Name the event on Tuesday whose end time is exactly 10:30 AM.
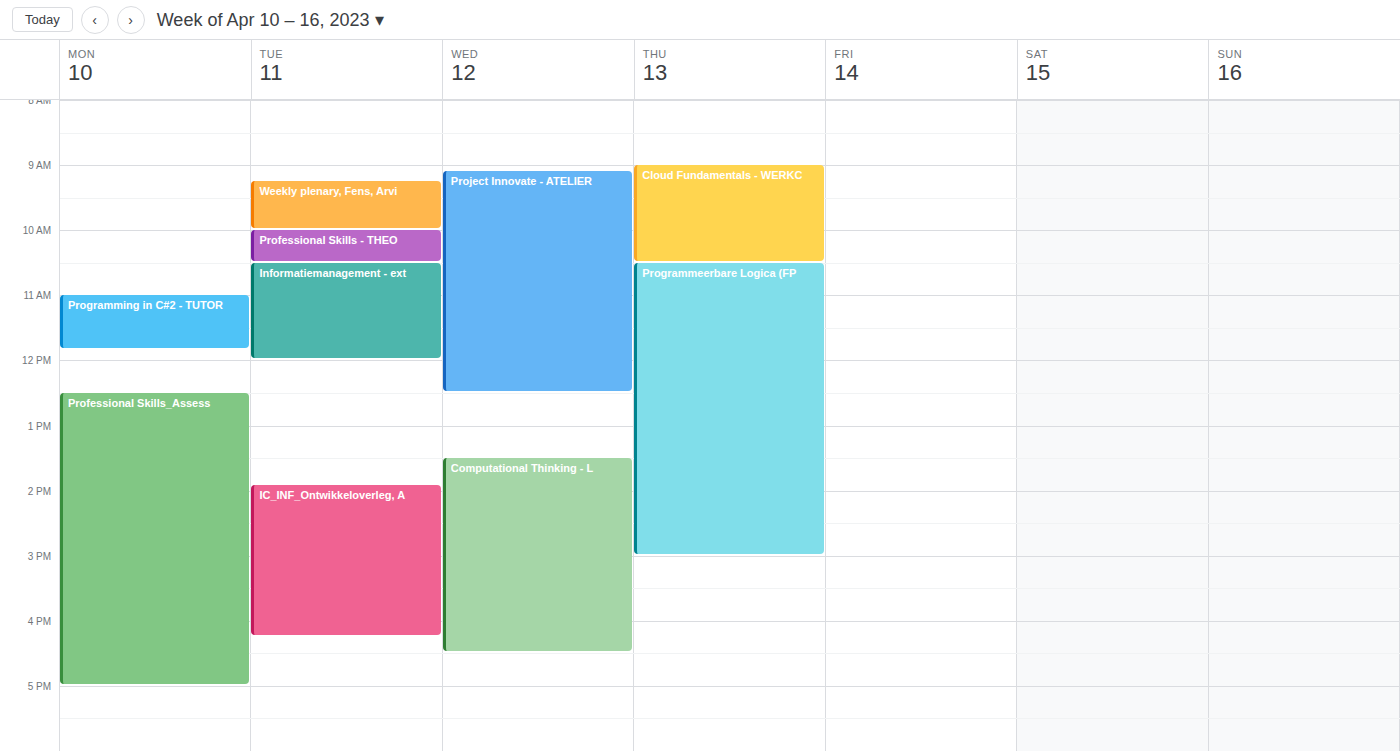
"Professional Skills - THEO"